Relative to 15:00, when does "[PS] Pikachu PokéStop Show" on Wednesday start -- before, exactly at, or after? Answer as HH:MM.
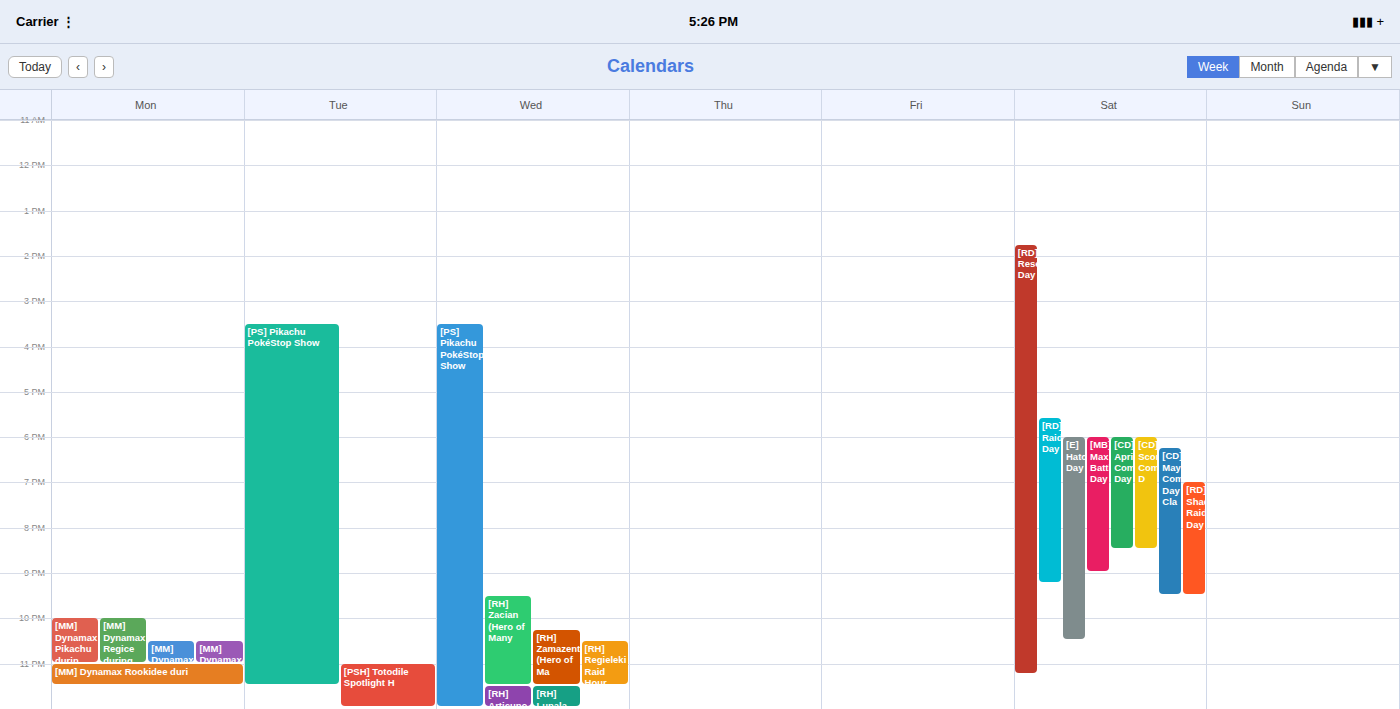
15:30 -- after 15:00, 30 minutes below the 15:00 line.